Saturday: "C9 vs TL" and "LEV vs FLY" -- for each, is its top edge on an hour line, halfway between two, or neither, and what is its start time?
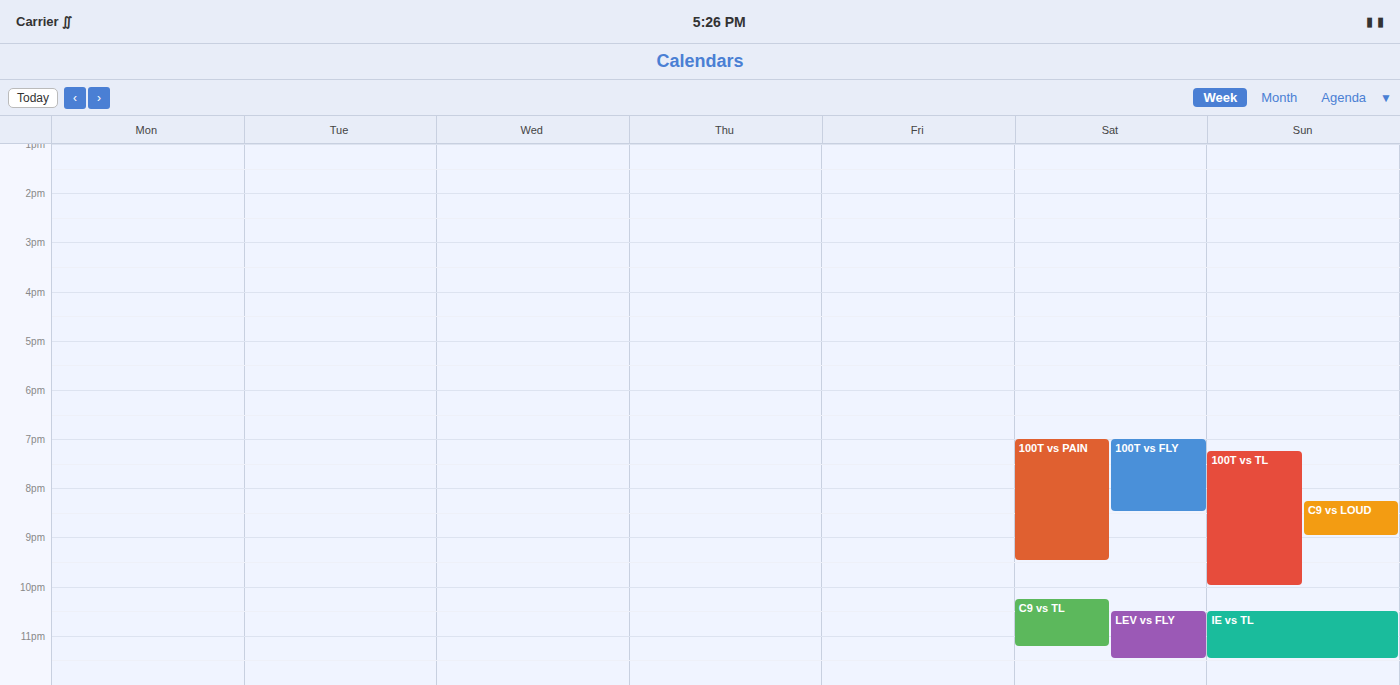
"C9 vs TL": 22:15, neither: a quarter of the way from the 22:00 line to the 23:00 line. "LEV vs FLY": 22:30, halfway between the 22:00 and 23:00 lines.